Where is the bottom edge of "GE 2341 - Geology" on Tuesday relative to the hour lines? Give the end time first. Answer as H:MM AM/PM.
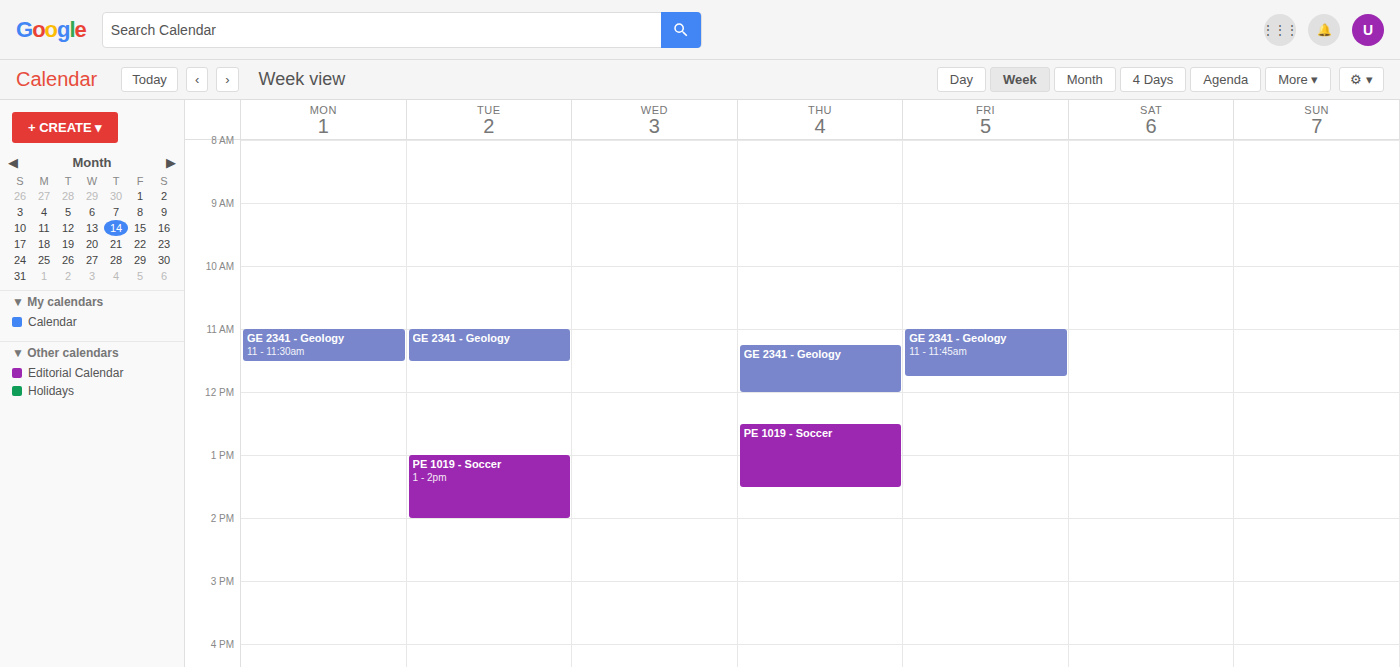
11:30 AM -- halfway between the 11 AM and 12 PM lines.